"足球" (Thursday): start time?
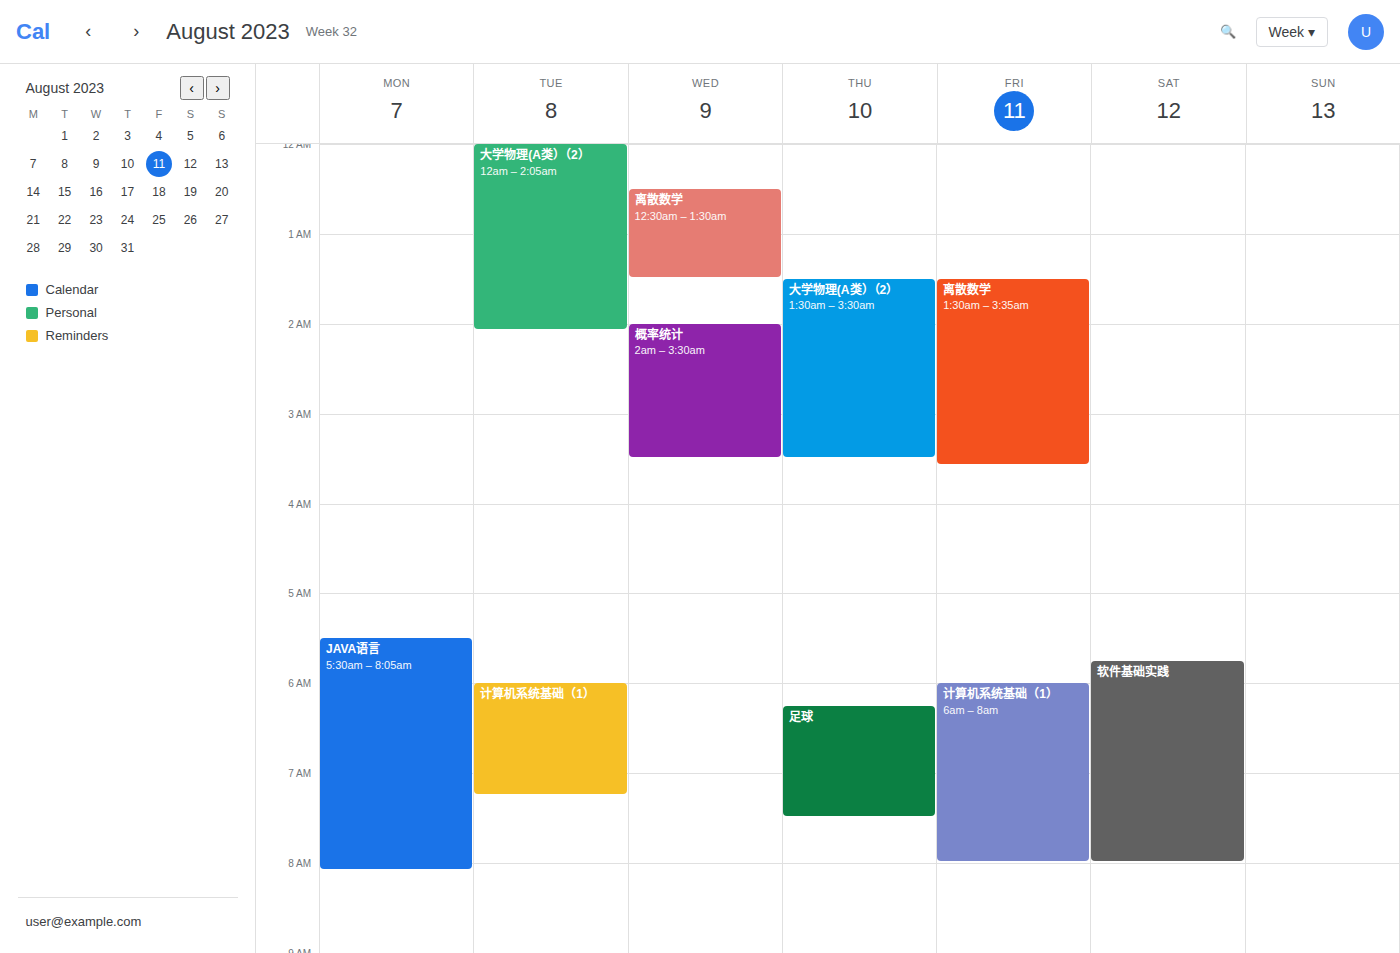
6:15 AM